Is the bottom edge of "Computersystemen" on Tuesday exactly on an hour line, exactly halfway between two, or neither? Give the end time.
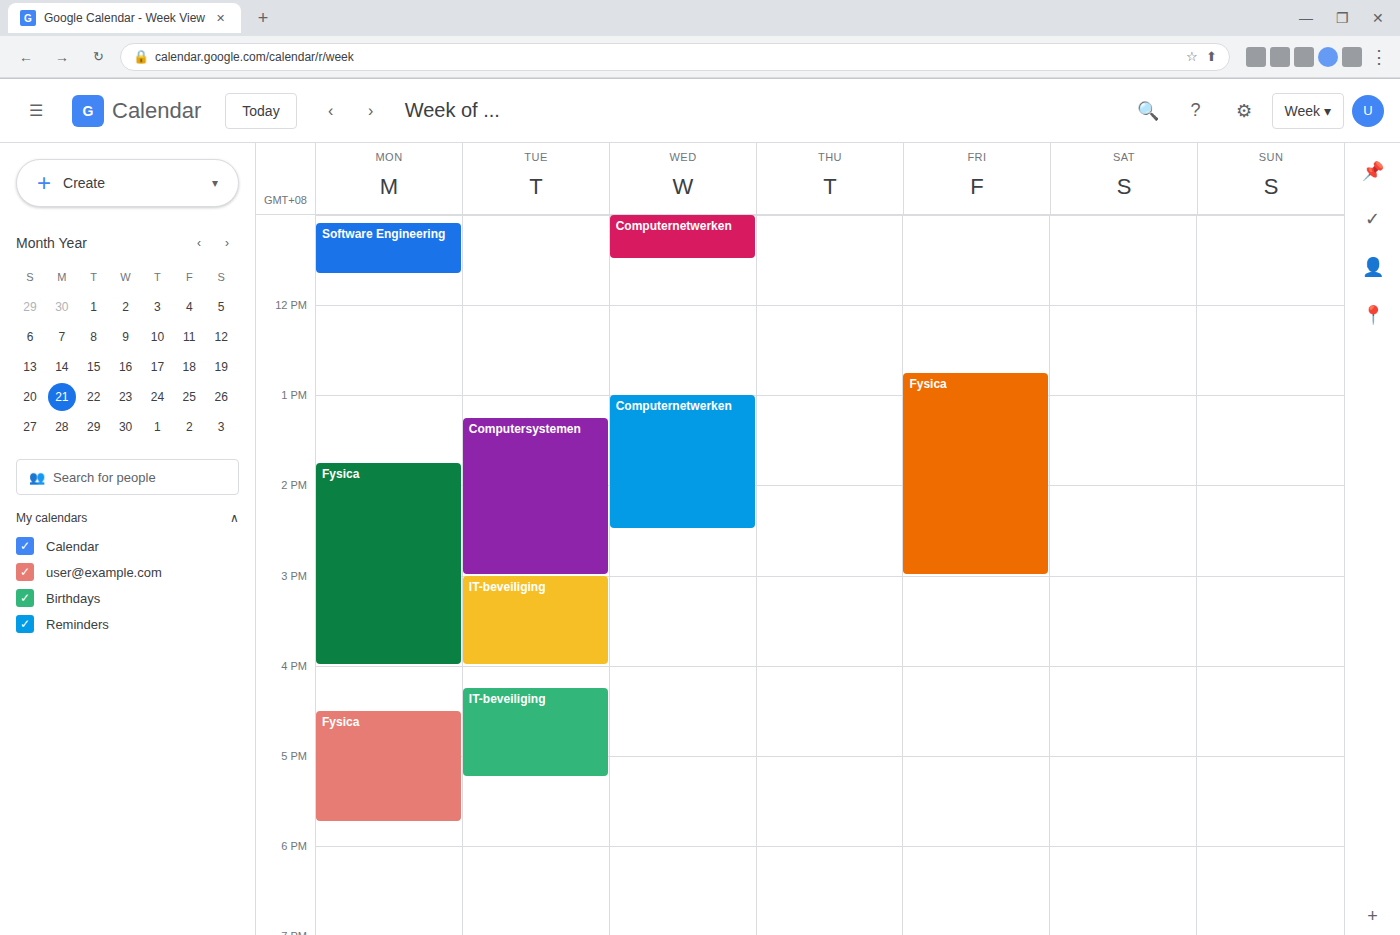
3:00 PM -- exactly on the 3 PM line.